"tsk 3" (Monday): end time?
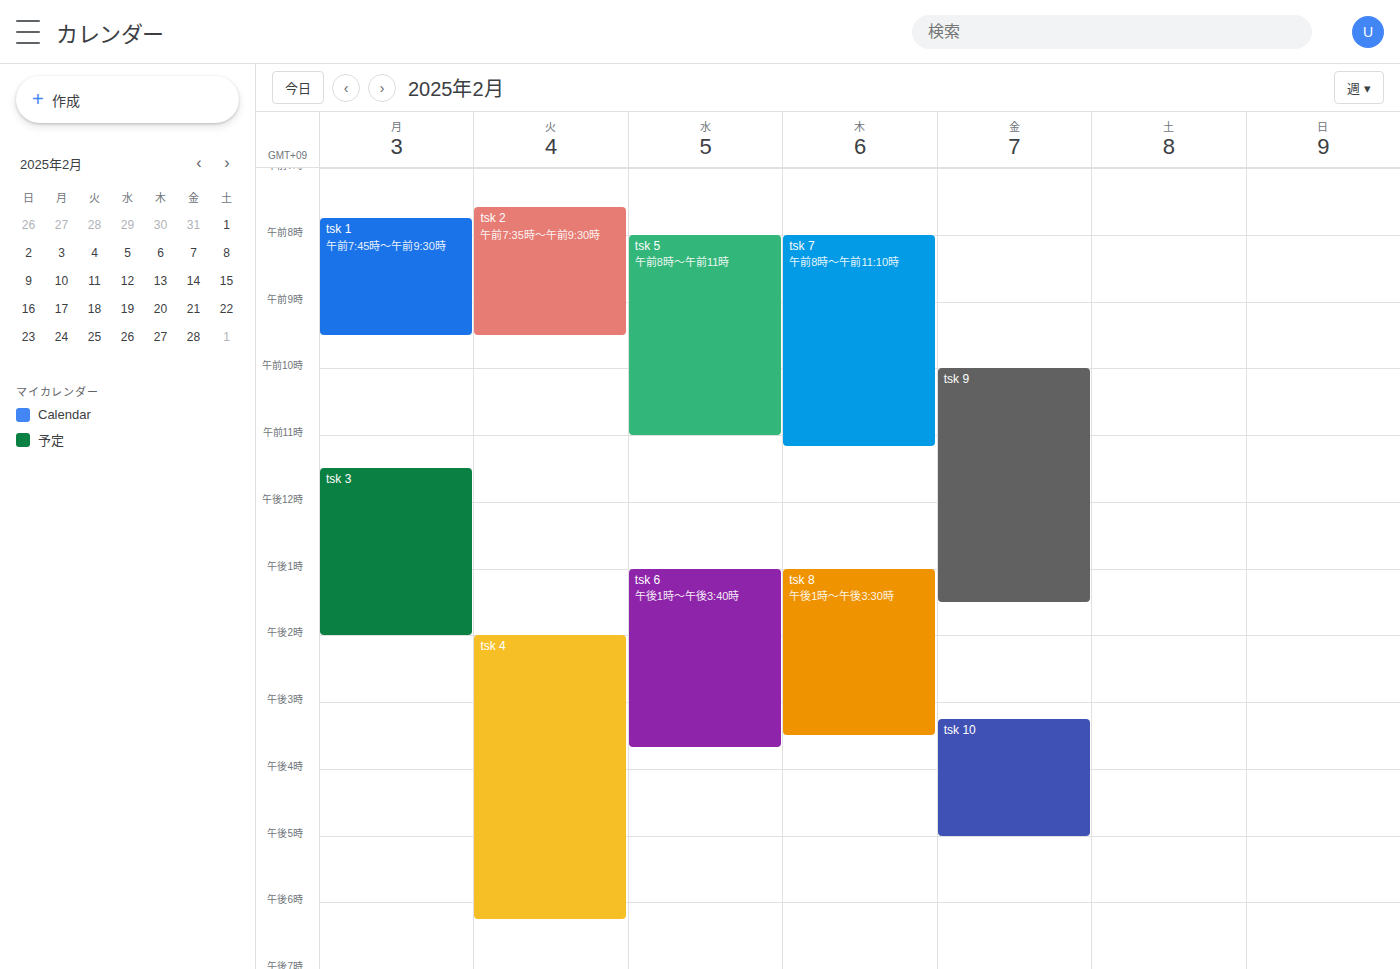
2:00 PM